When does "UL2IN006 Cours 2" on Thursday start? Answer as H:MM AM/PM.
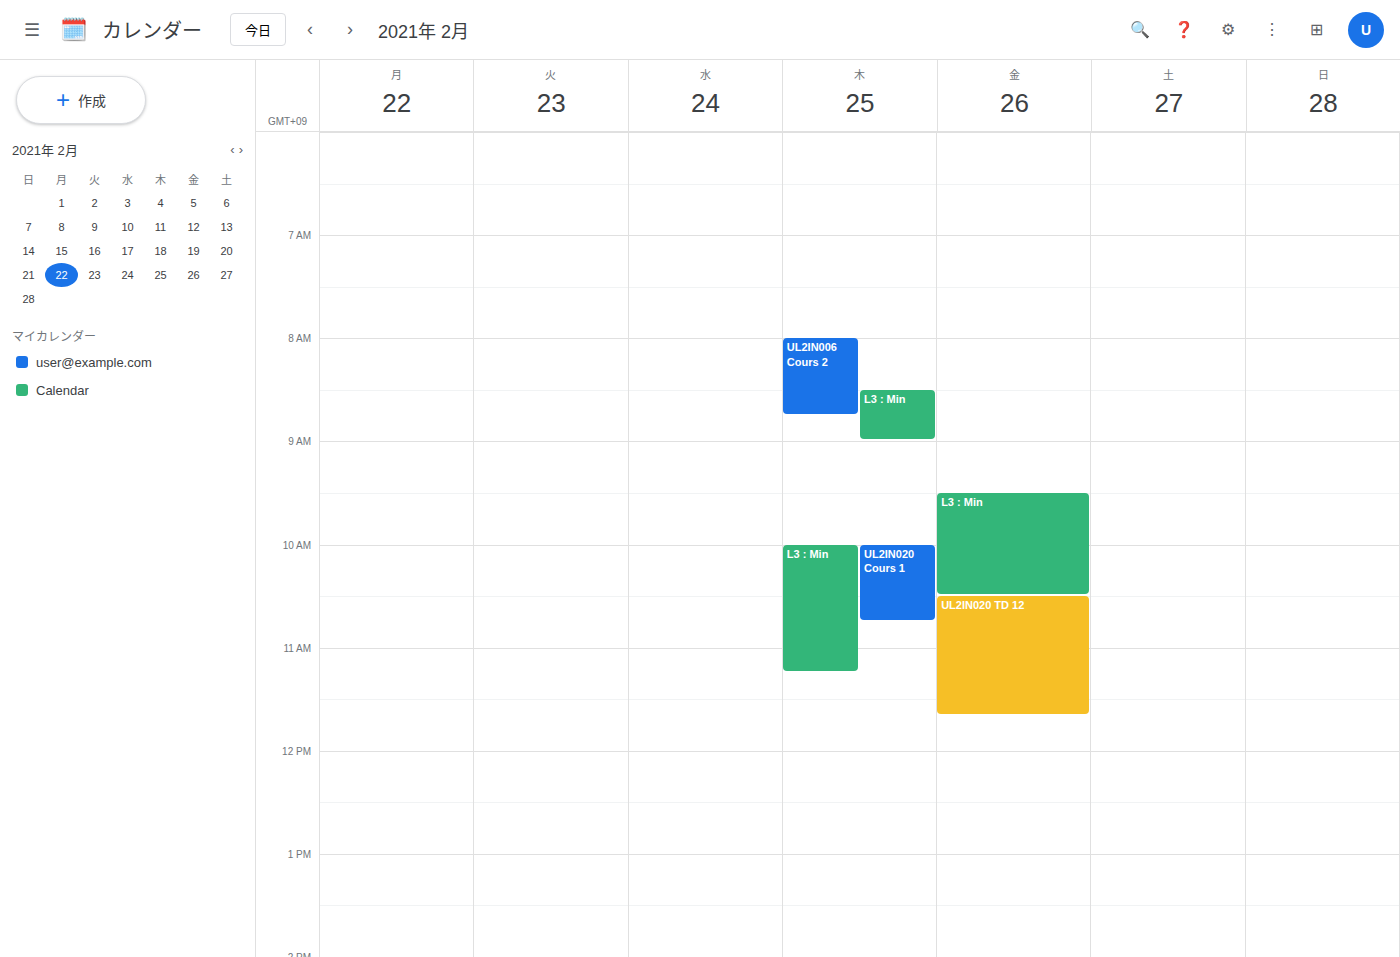
8:00 AM